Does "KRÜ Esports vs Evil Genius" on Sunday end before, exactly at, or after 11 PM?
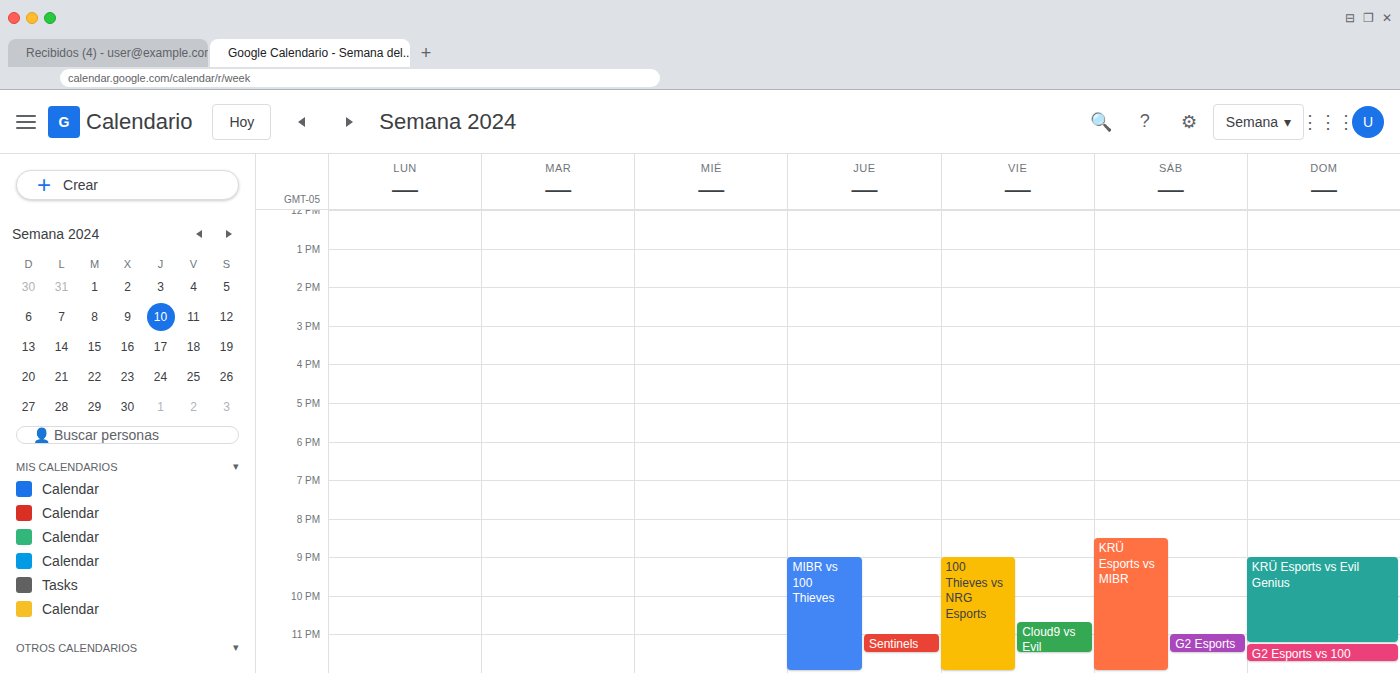
11:15 PM -- after 11 PM, 15 minutes below the 11 PM line.